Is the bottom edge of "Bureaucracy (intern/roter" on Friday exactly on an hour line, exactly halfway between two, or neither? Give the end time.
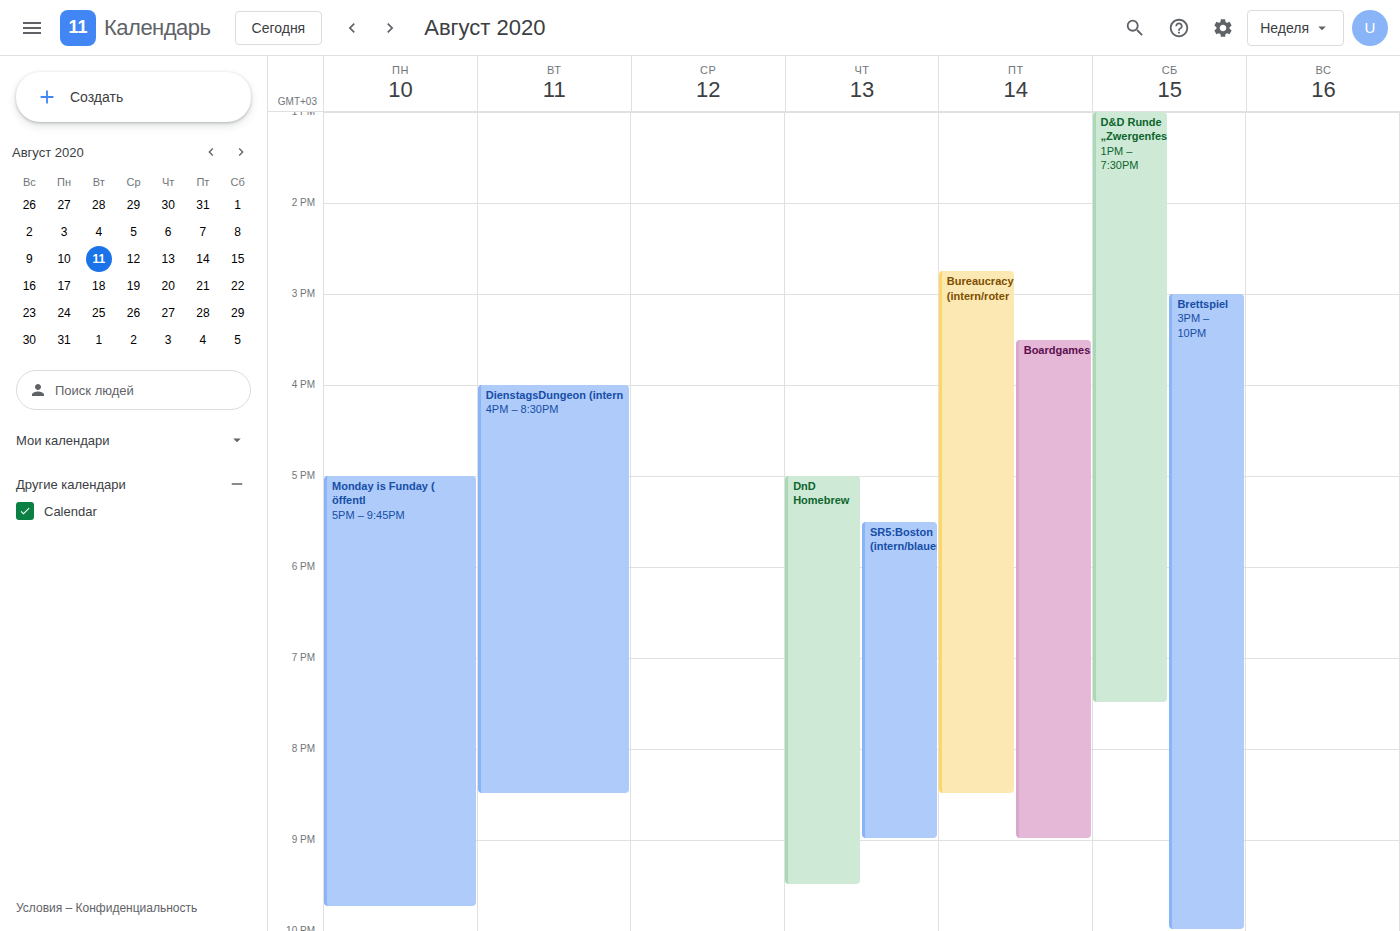
8:30 PM -- halfway between the 8 PM and 9 PM lines.